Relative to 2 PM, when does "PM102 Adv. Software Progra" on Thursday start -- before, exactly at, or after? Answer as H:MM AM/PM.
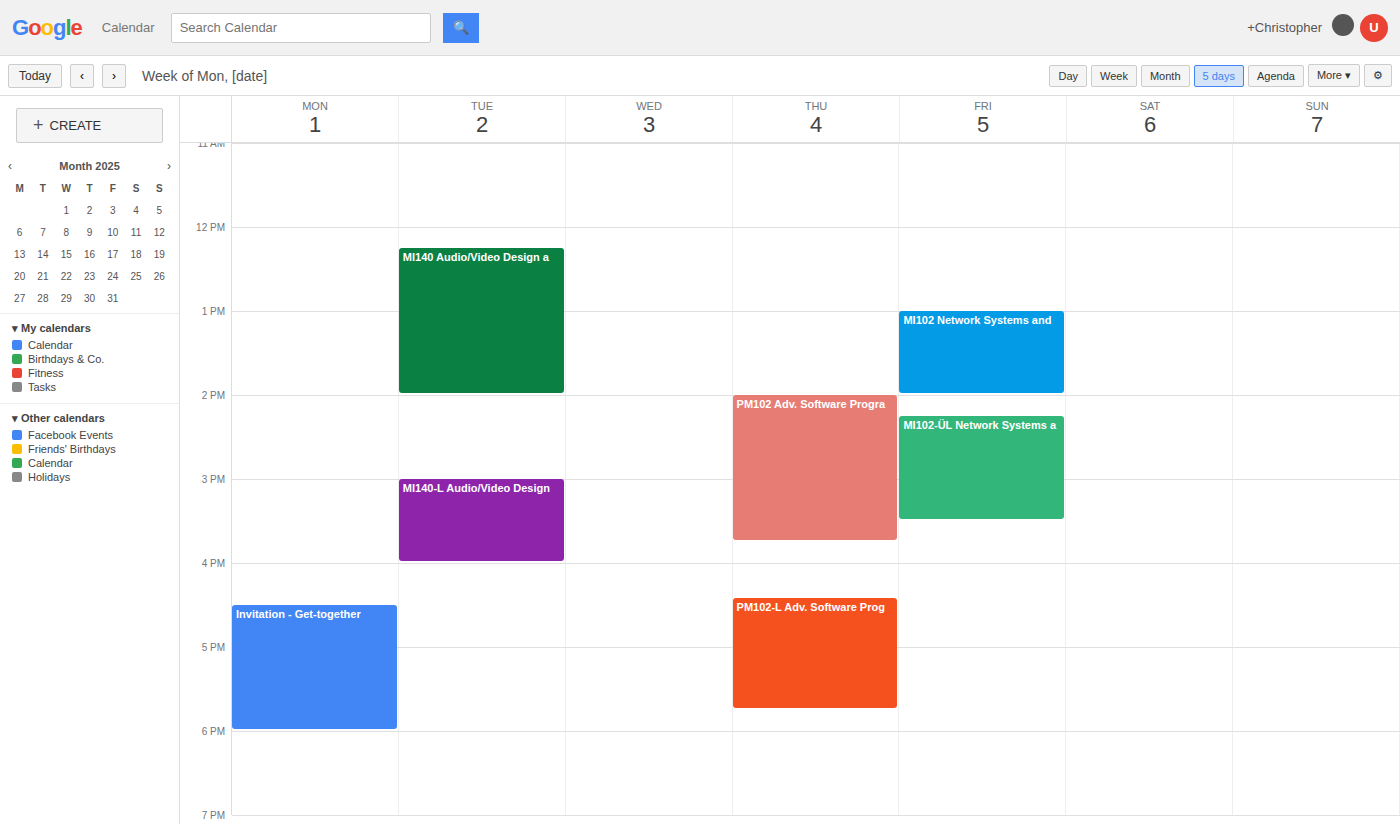
2:00 PM -- exactly at 2 PM, on the 2 PM line.